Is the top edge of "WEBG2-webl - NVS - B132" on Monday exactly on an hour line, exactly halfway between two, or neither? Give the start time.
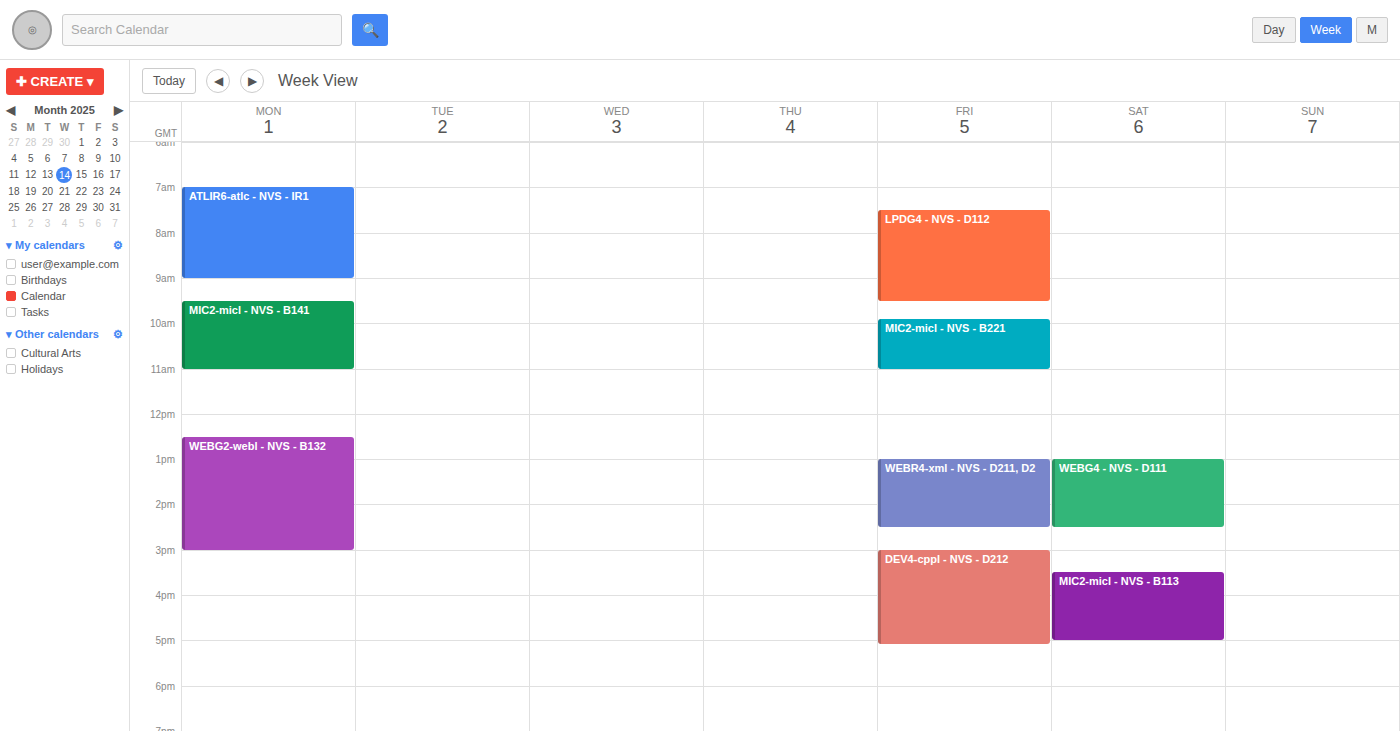
12:30 PM -- halfway between the 12 PM and 1 PM lines.